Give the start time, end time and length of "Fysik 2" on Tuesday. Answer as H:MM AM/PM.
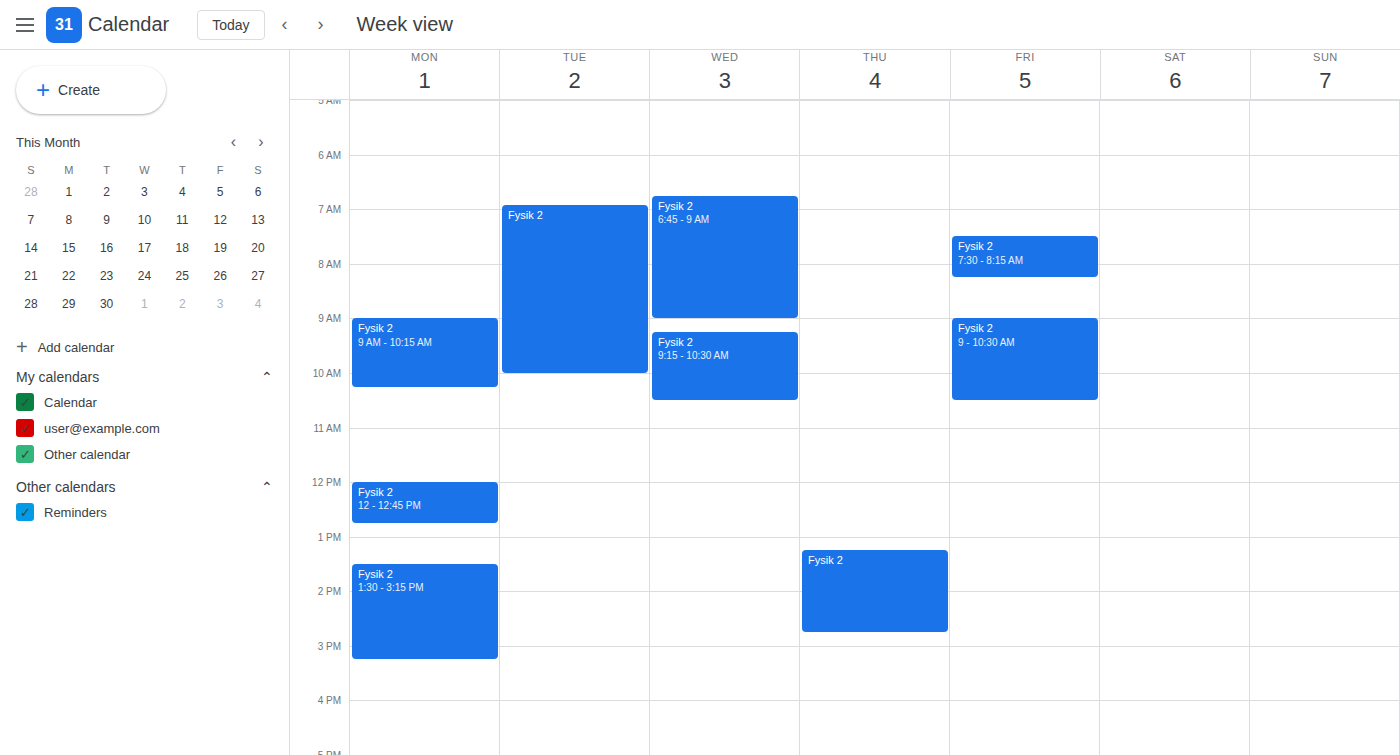
6:55 AM to 10:00 AM, 3 hours 5 minutes